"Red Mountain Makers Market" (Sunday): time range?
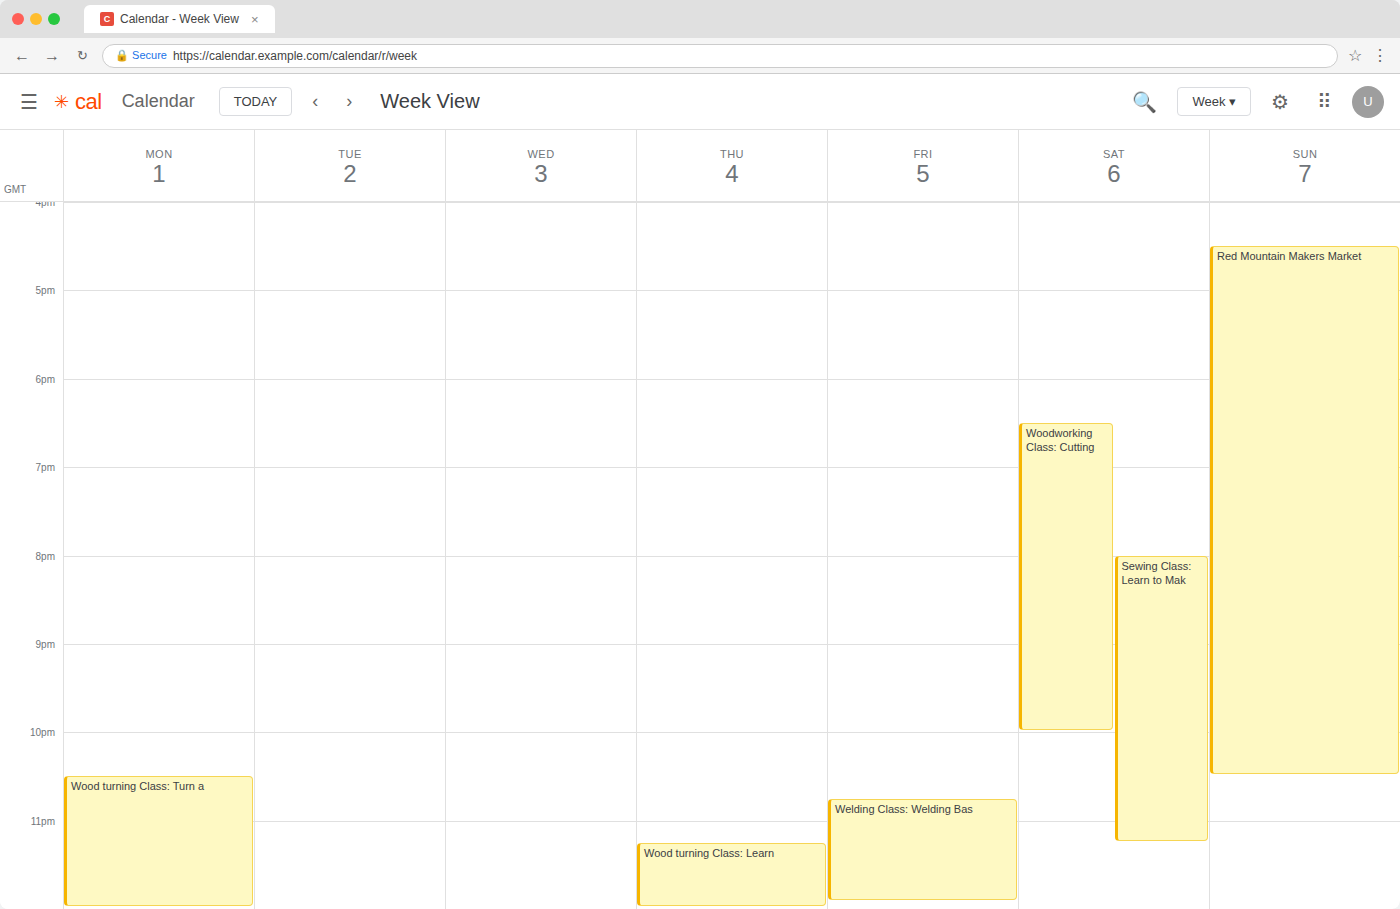
16:30 to 22:30